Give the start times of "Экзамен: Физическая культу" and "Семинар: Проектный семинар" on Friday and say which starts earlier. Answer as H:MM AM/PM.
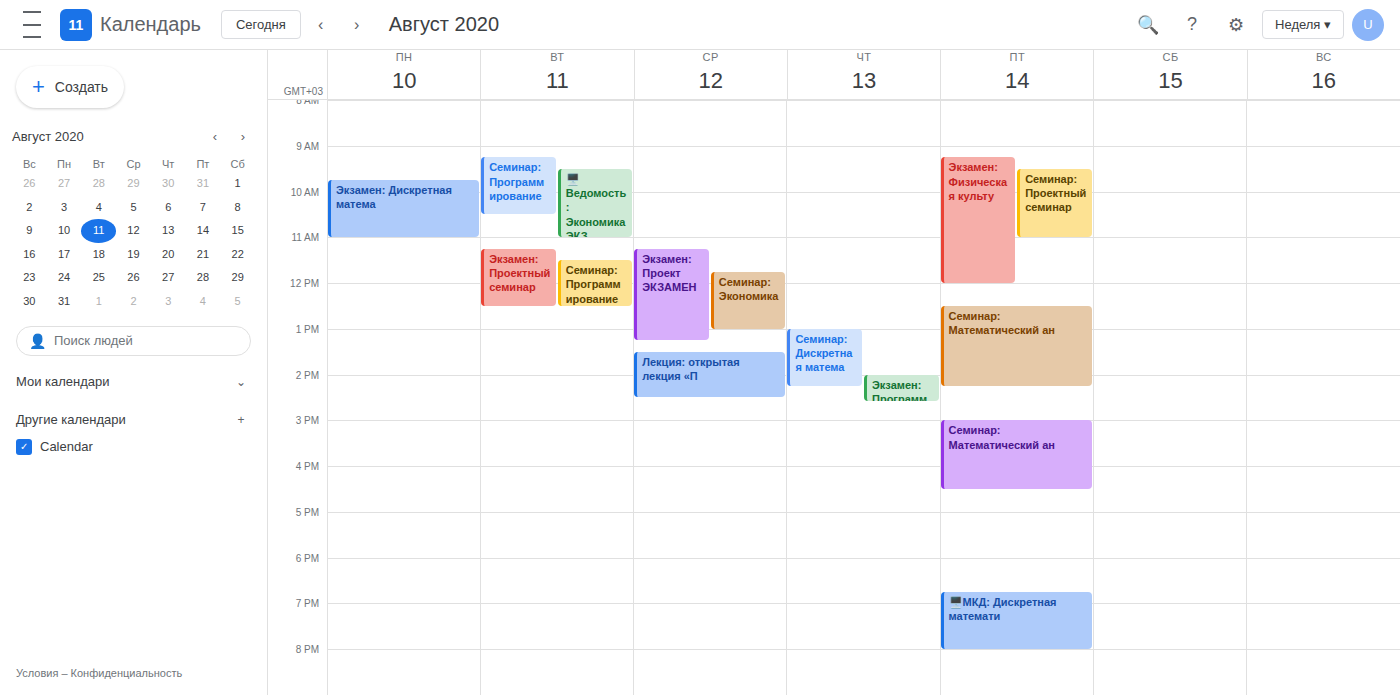
"Экзамен: Физическая культу" 9:15 AM; "Семинар: Проектный семинар" 9:30 AM.